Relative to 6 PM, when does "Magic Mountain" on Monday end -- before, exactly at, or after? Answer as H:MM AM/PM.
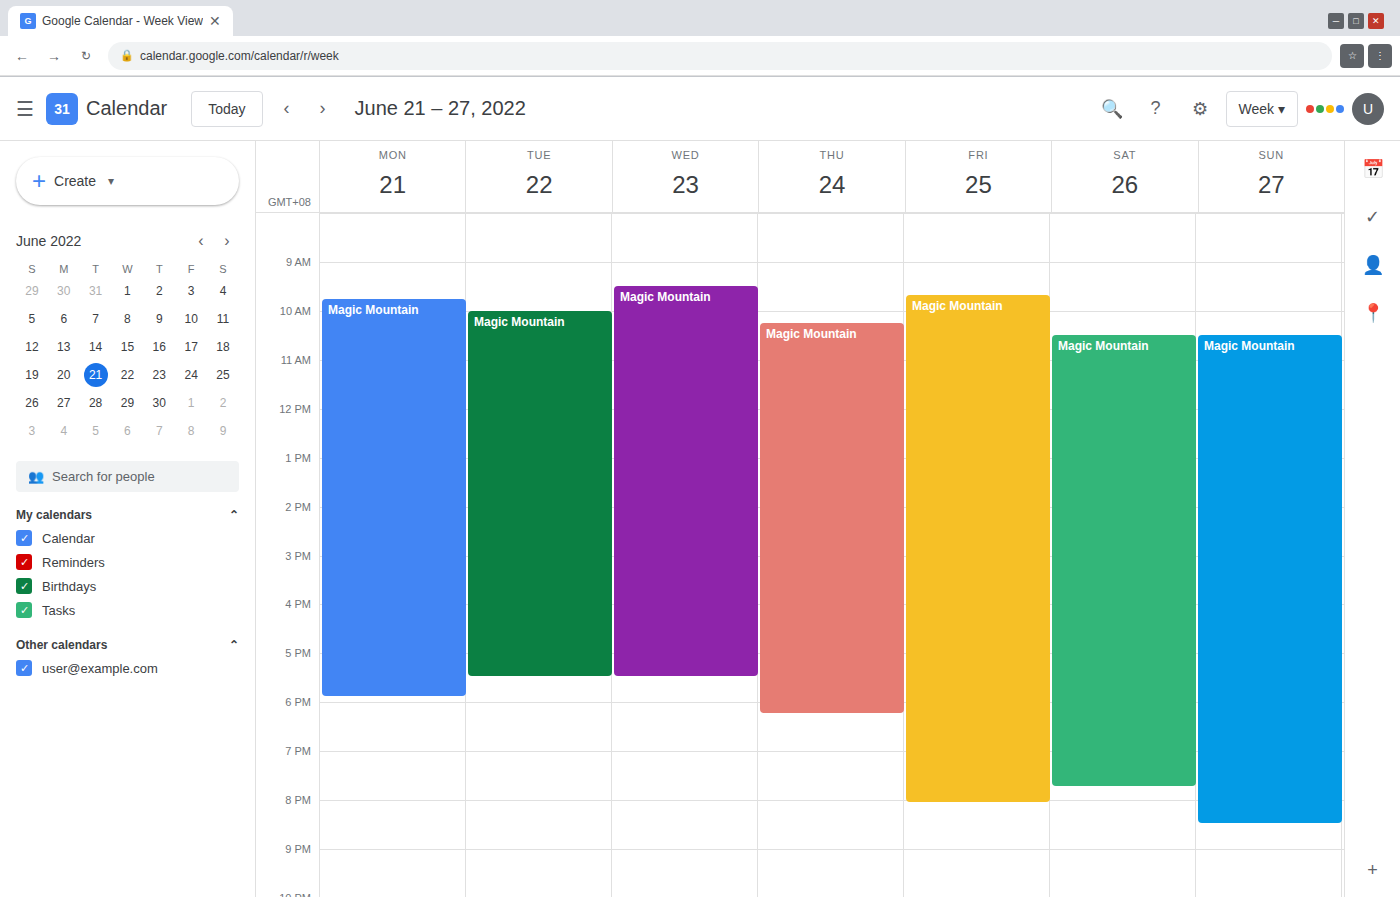
5:55 PM -- before 6 PM, 5 minutes above the 6 PM line.